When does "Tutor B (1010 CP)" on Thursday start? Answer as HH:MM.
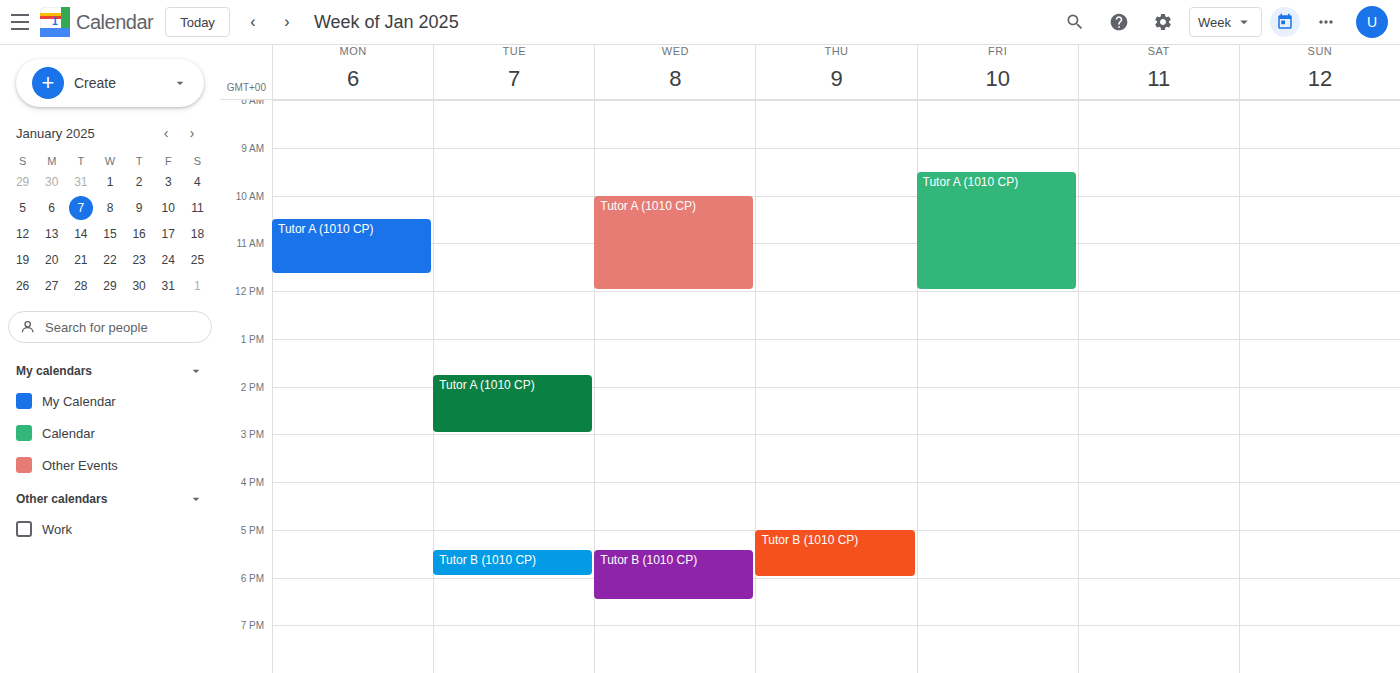
17:00